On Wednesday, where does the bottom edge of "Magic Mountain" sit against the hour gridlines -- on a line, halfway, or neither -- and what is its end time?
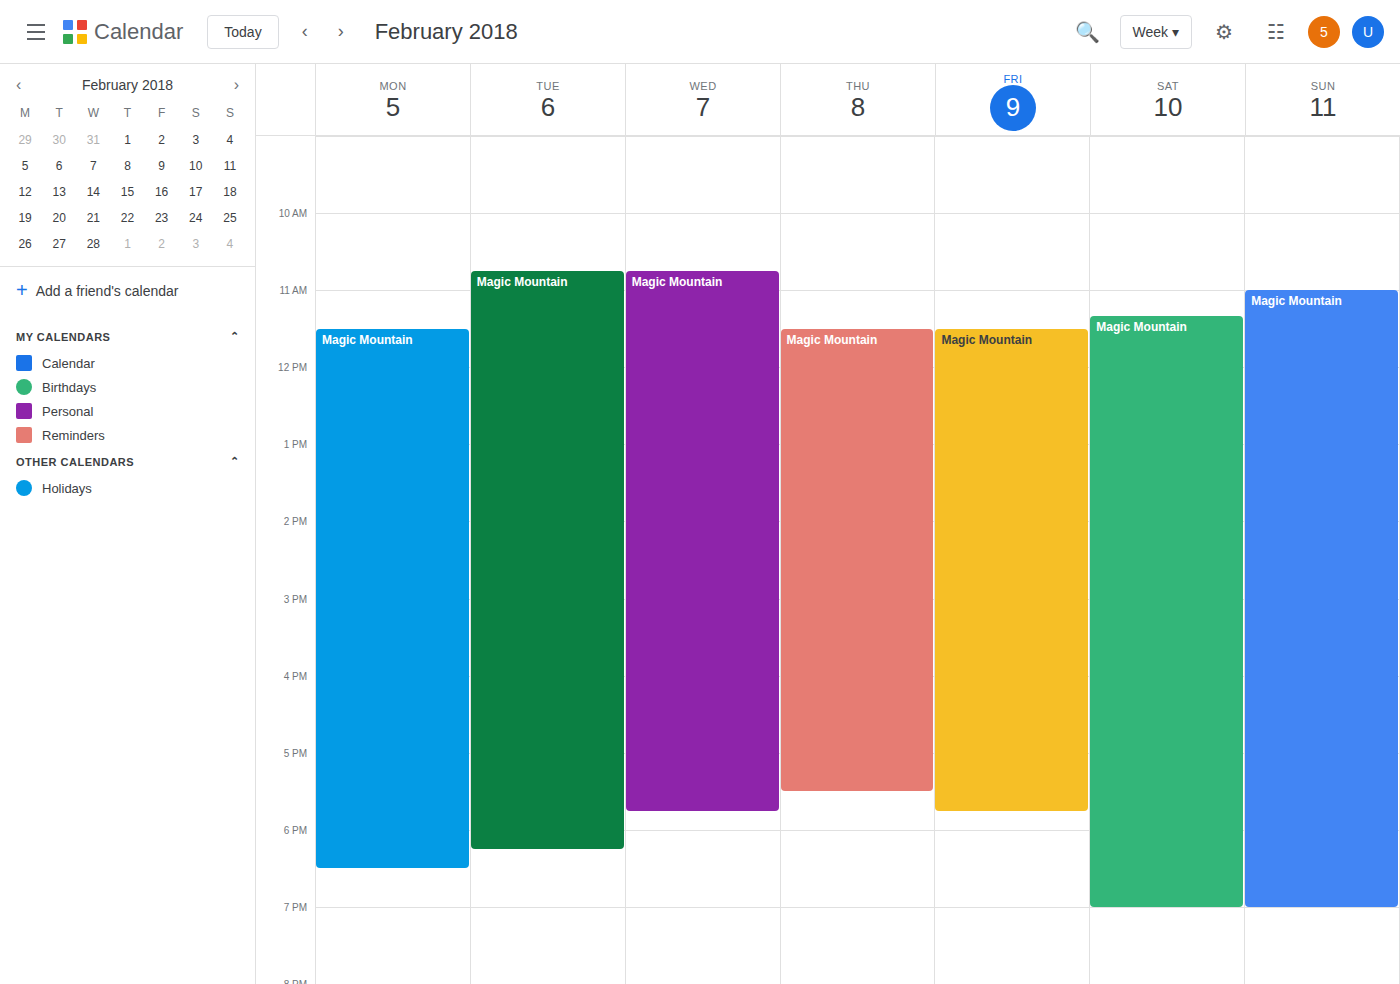
5:45 PM -- neither: three quarters of the way from the 5 PM line to the 6 PM line.